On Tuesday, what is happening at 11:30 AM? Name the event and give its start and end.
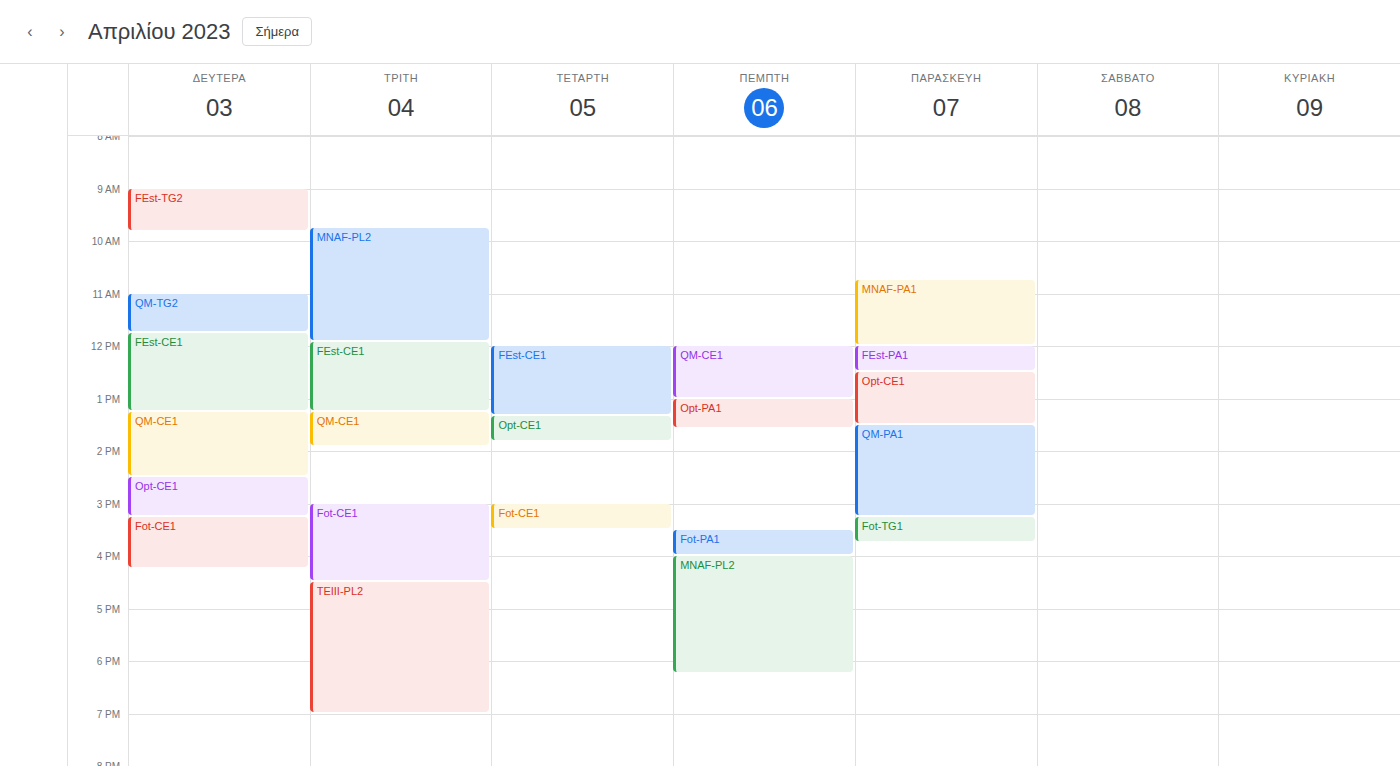
"MNAF-PL2", 9:45 AM to 11:55 AM